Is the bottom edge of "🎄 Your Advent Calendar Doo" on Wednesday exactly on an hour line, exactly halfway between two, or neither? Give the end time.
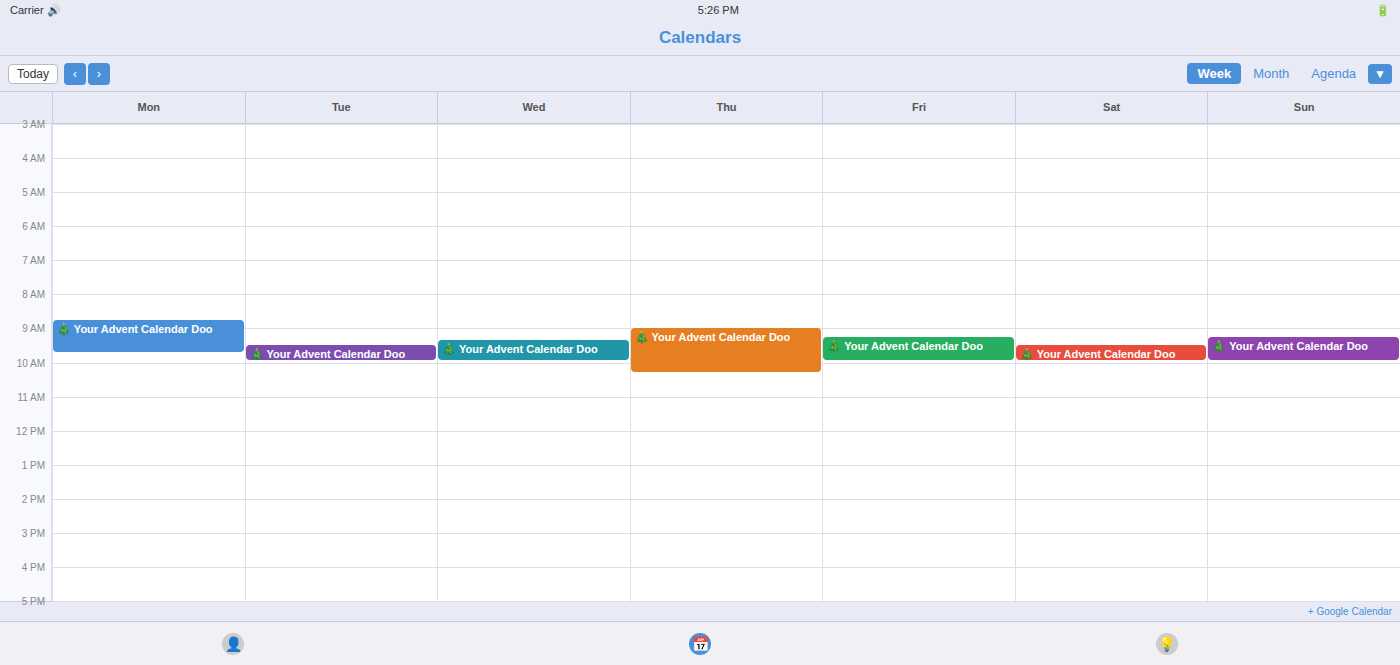
10:00 AM -- exactly on the 10 AM line.